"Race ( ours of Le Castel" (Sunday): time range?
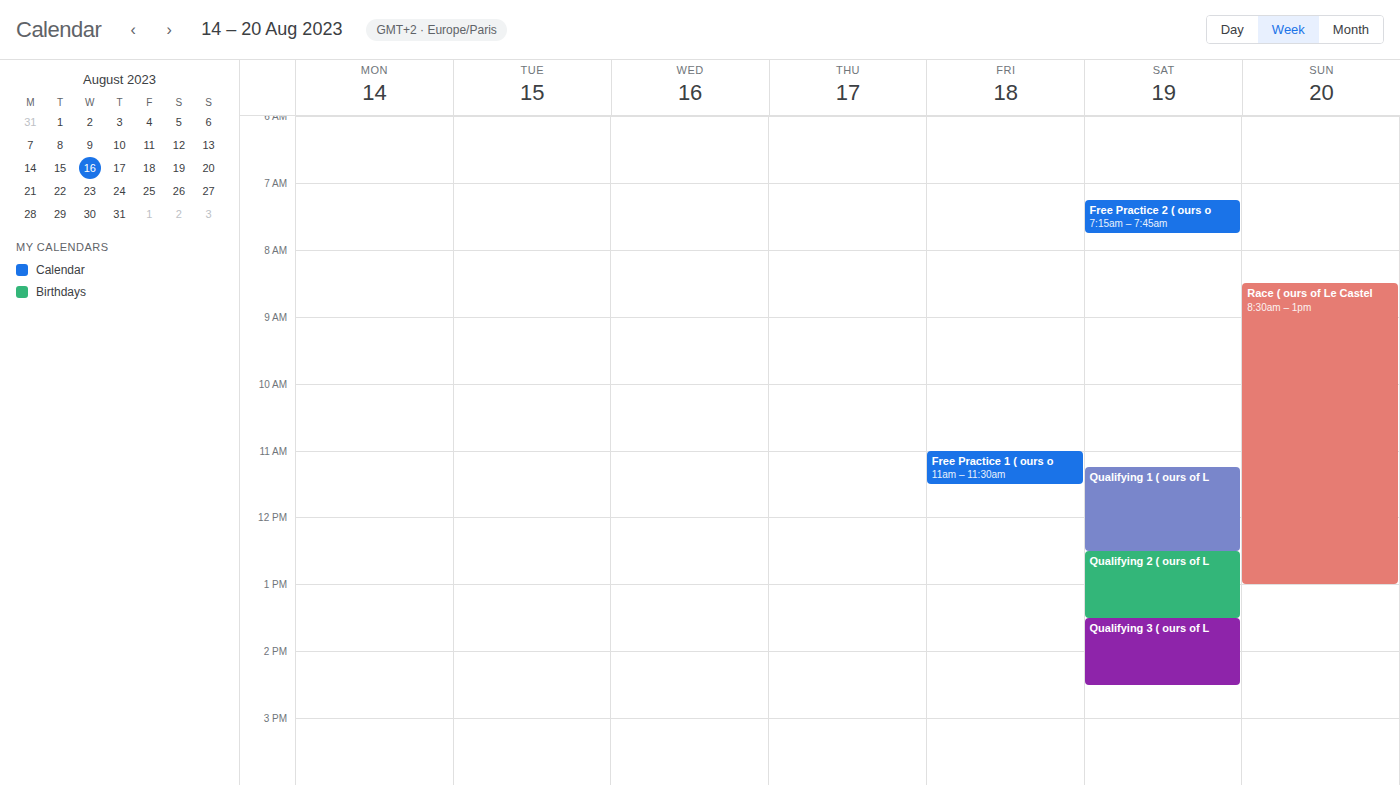
8:30 AM to 1:00 PM